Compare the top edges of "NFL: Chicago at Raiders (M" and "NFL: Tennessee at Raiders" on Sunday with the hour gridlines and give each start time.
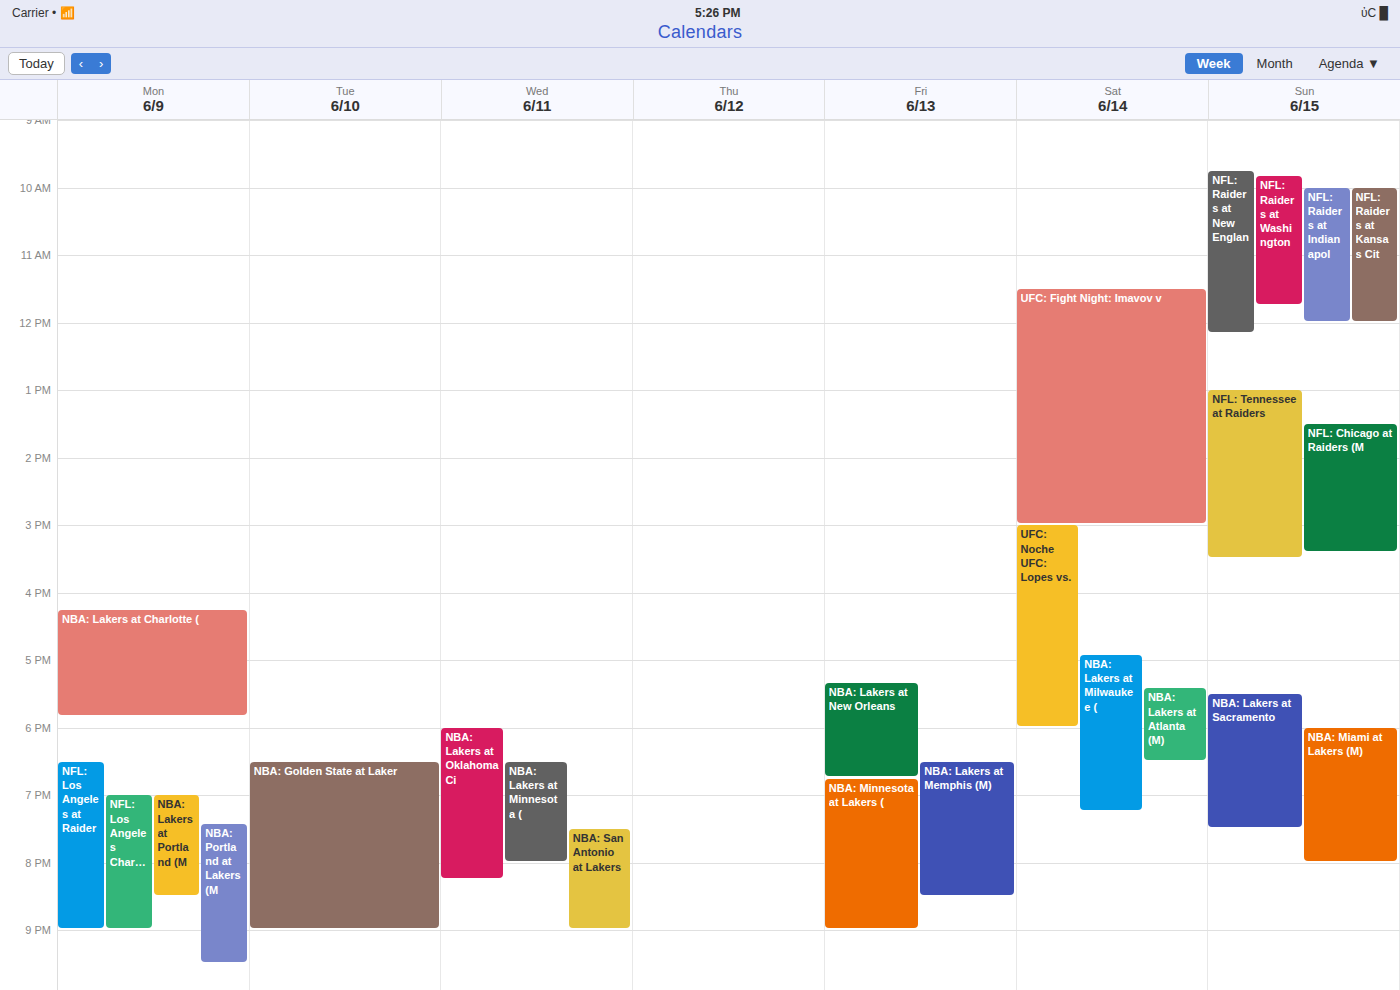
"NFL: Chicago at Raiders (M": 1:30 PM, halfway between the 1 PM and 2 PM lines. "NFL: Tennessee at Raiders": 1:00 PM, exactly on the 1 PM line.